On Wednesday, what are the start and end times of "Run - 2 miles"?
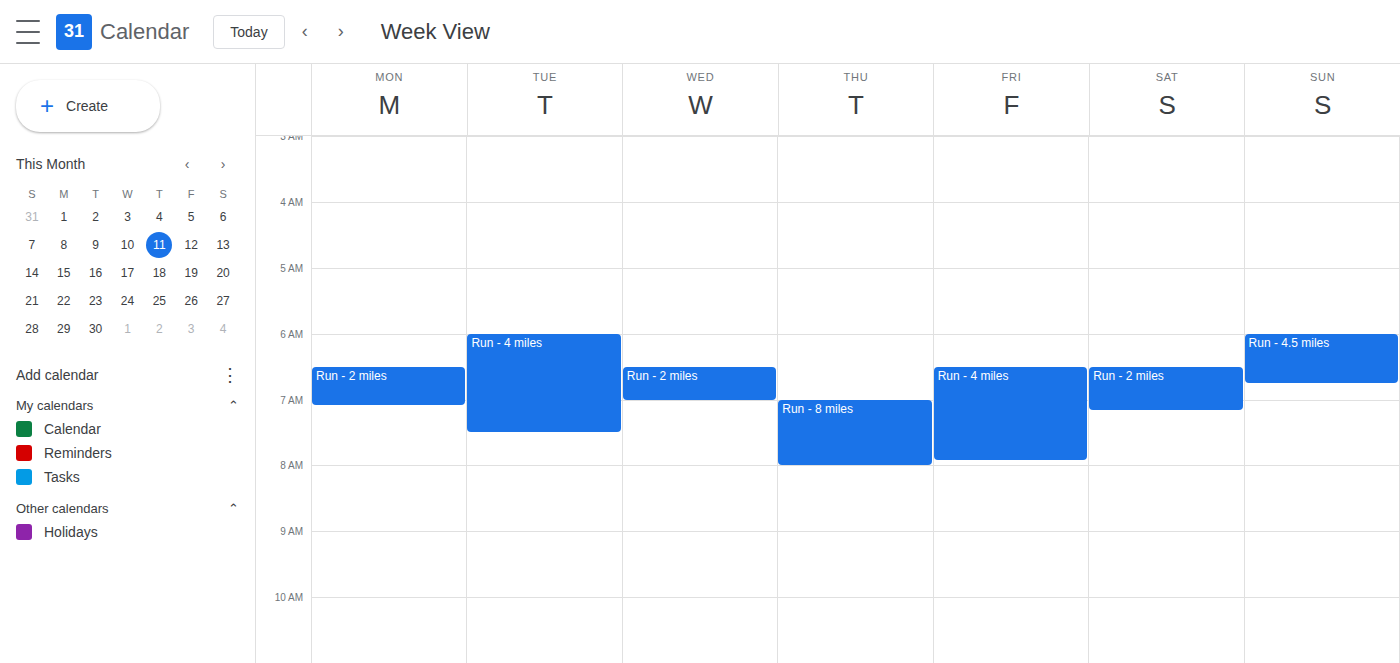
6:30 AM to 7:00 AM